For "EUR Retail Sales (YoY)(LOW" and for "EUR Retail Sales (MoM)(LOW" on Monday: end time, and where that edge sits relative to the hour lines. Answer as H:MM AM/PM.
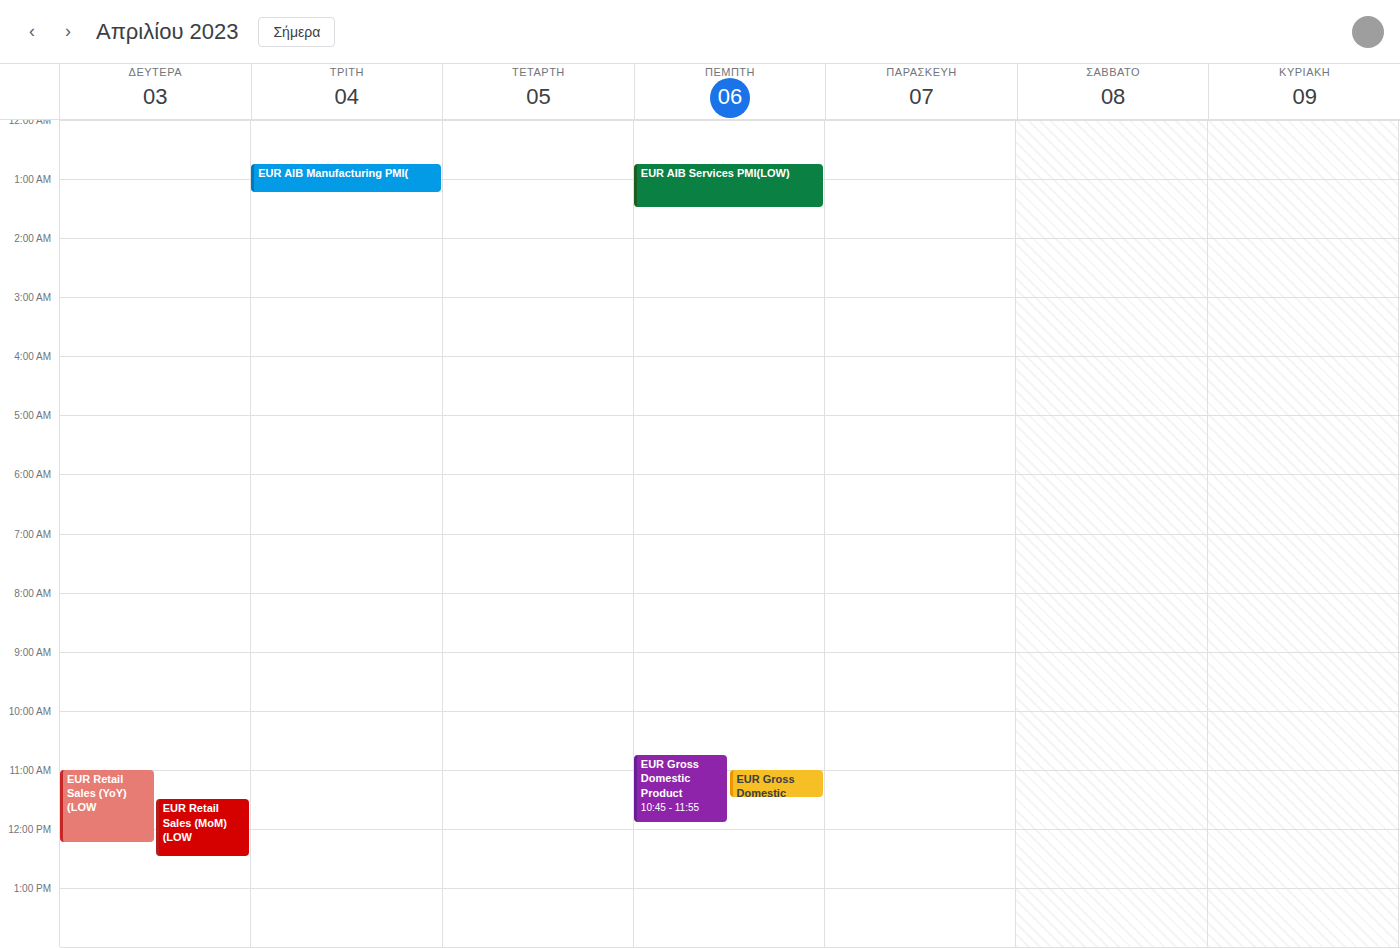
"EUR Retail Sales (YoY)(LOW": 12:15 PM, neither: a quarter of the way from the 12 PM line to the 1 PM line. "EUR Retail Sales (MoM)(LOW": 12:30 PM, halfway between the 12 PM and 1 PM lines.